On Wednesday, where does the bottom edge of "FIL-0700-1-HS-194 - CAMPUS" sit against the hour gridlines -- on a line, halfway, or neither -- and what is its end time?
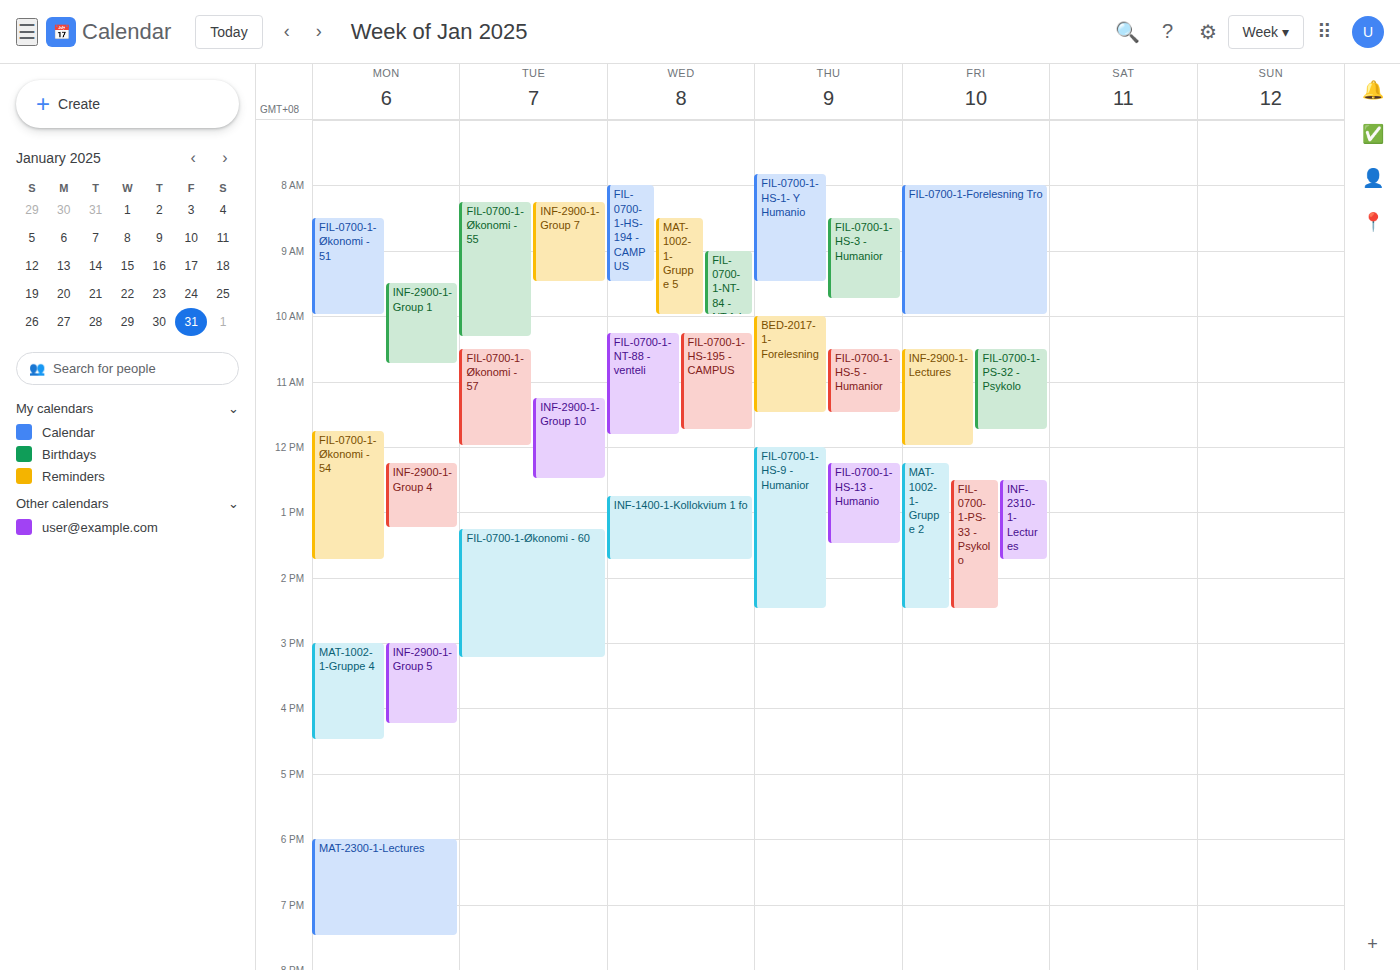
9:30 AM -- halfway between the 9 AM and 10 AM lines.